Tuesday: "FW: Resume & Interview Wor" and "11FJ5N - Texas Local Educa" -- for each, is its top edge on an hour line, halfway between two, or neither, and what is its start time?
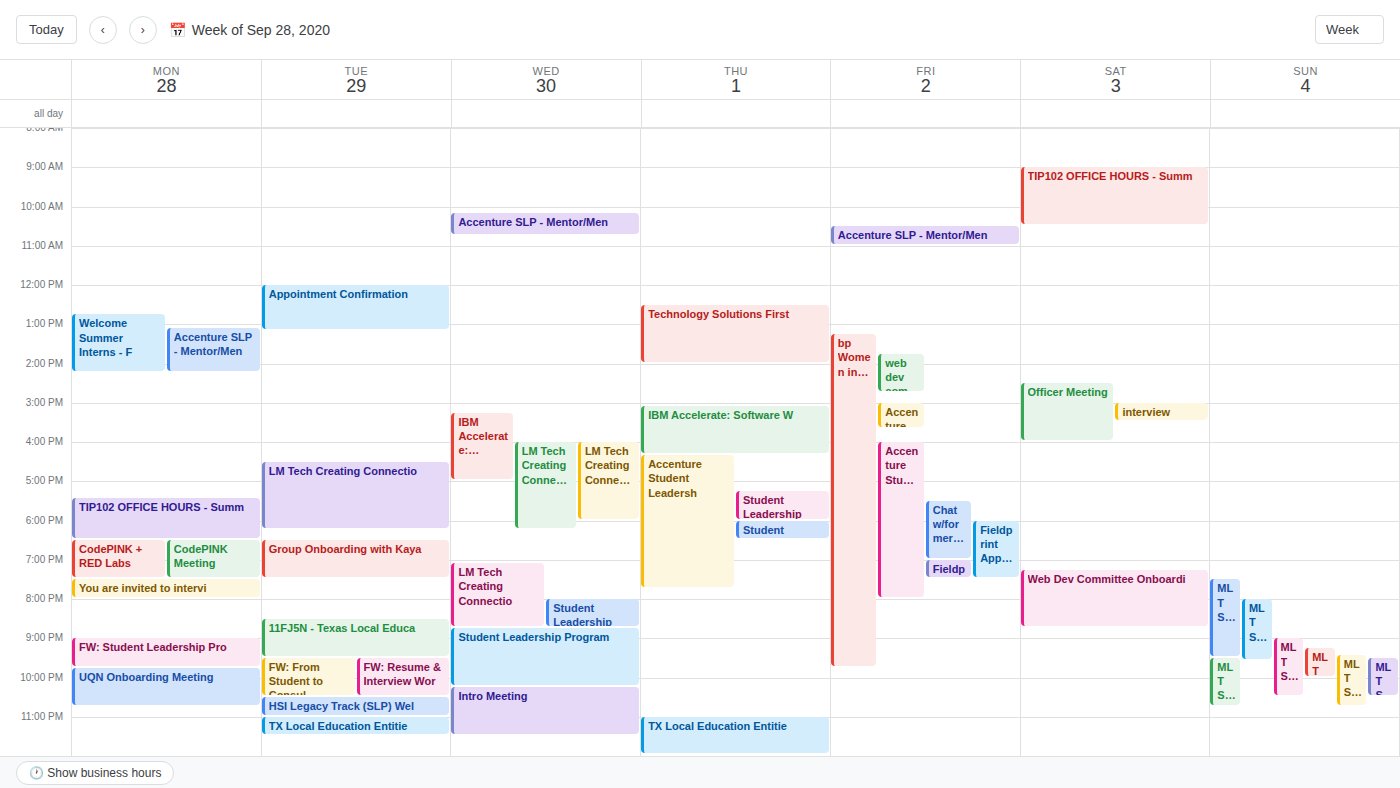
"FW: Resume & Interview Wor": 9:30 PM, halfway between the 9 PM and 10 PM lines. "11FJ5N - Texas Local Educa": 8:30 PM, halfway between the 8 PM and 9 PM lines.